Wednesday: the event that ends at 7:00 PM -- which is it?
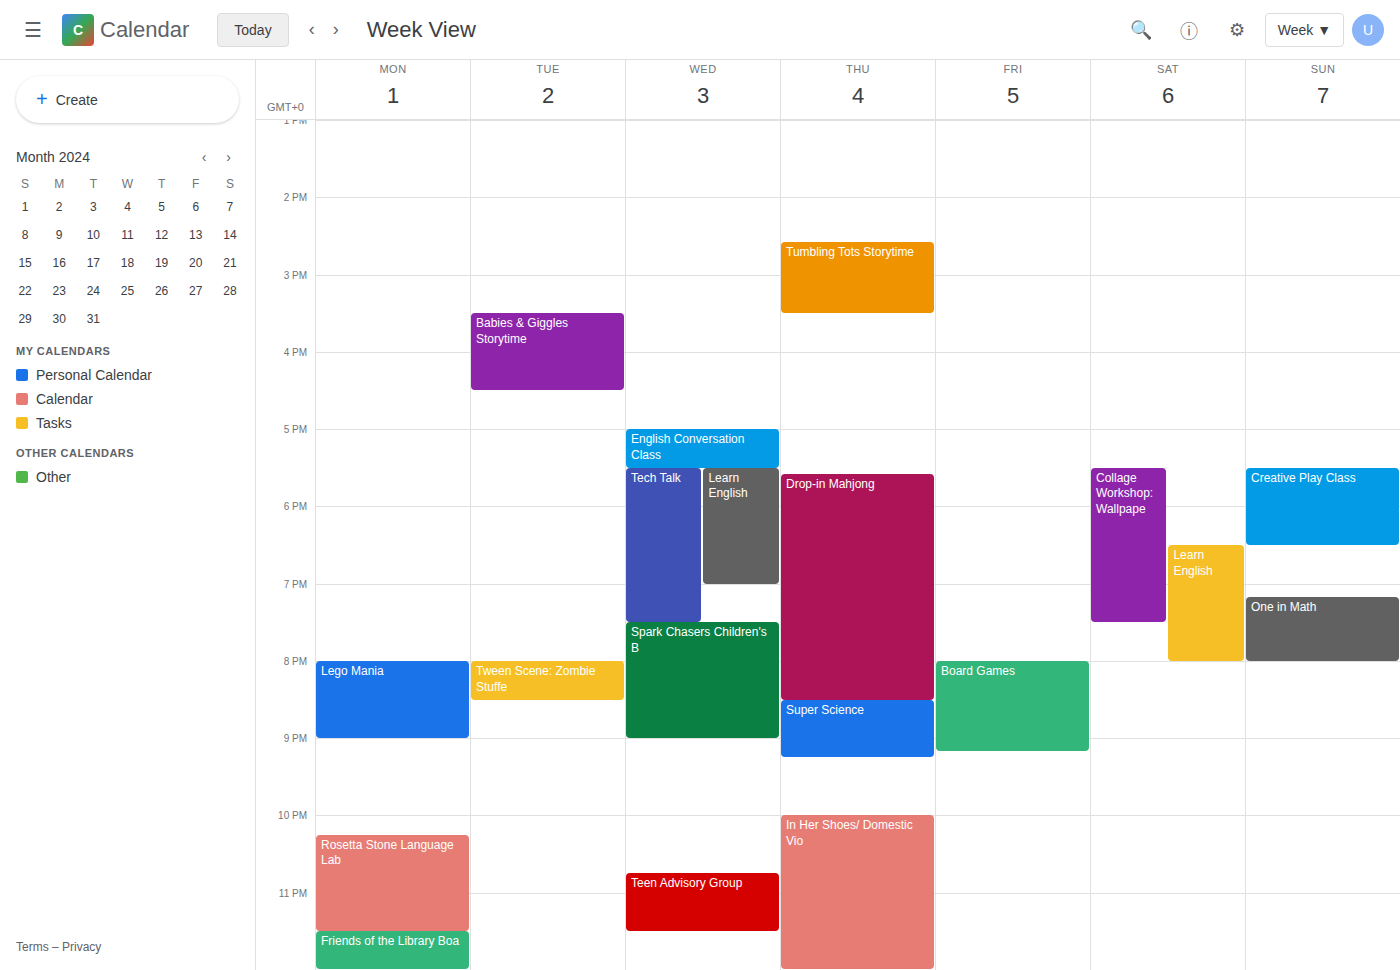
"Learn English"